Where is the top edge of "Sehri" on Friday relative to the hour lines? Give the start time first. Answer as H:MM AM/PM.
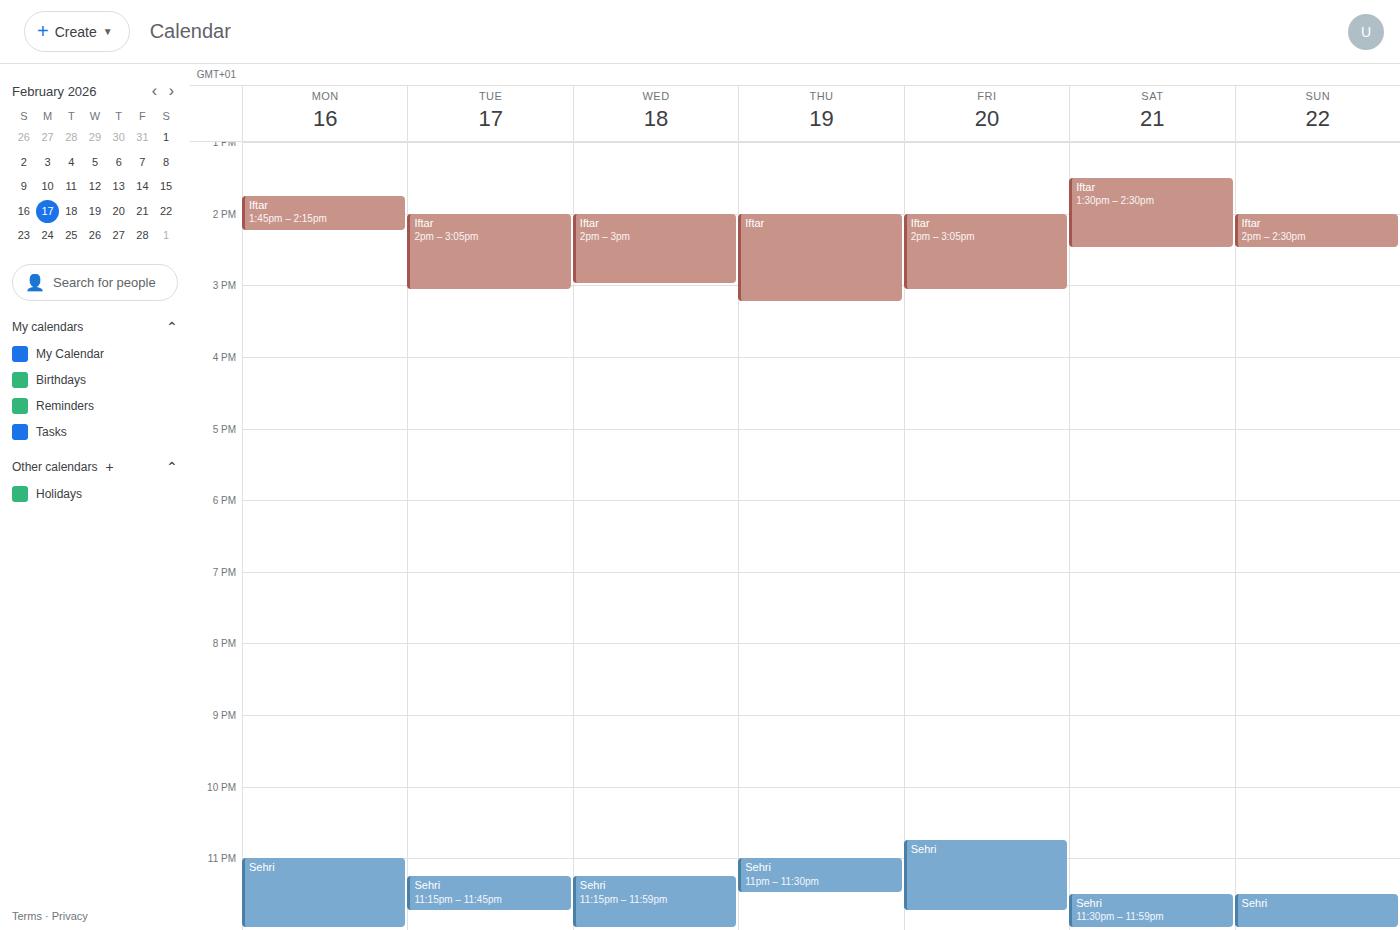
10:45 PM -- neither: three quarters of the way from the 10 PM line to the 11 PM line.